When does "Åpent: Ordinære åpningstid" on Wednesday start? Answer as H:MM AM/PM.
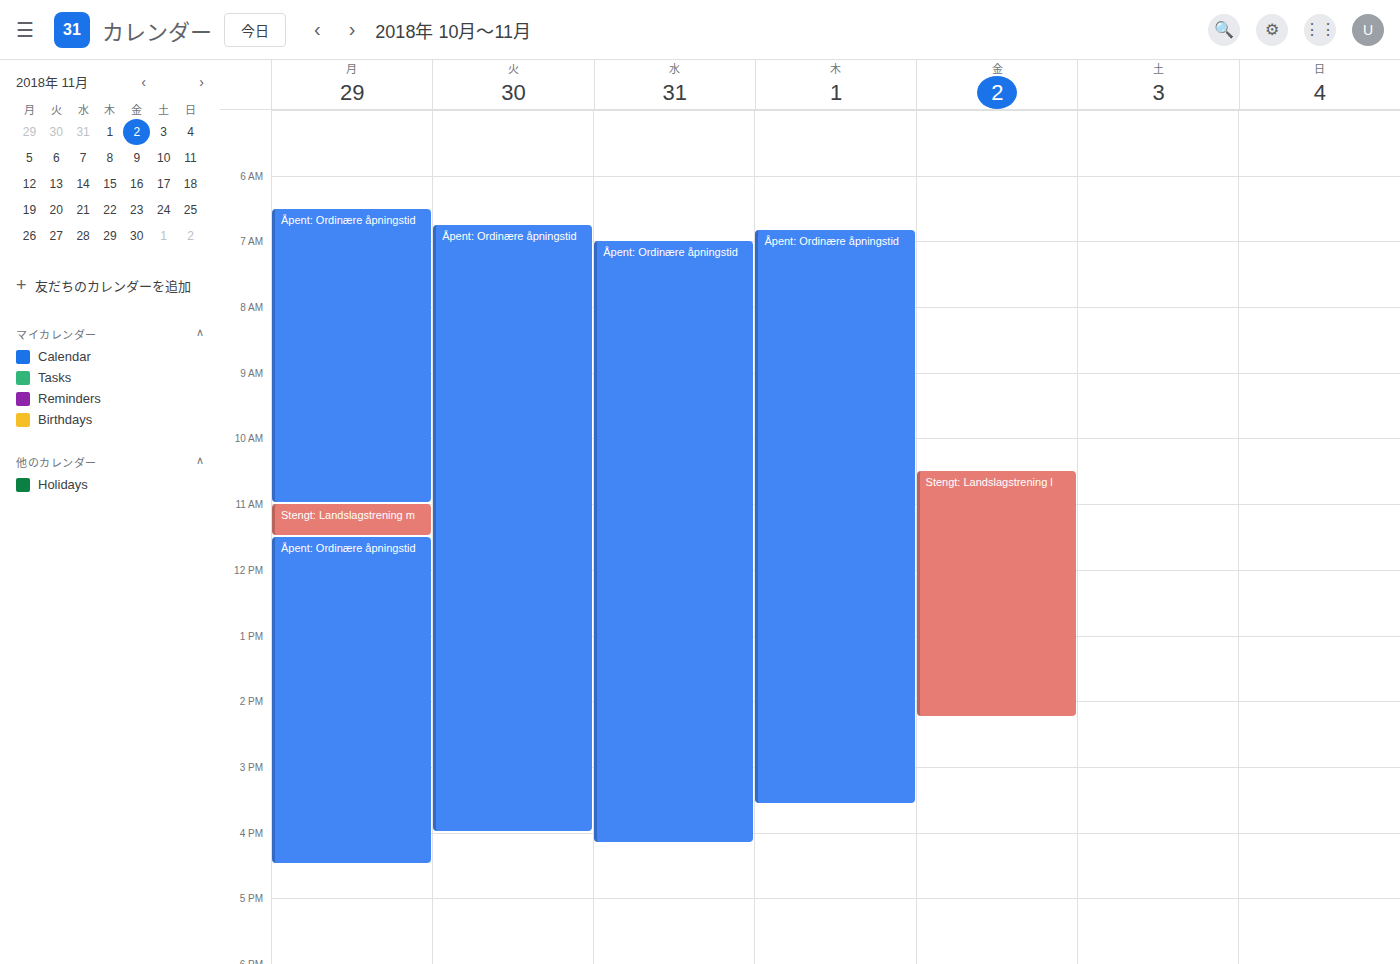
7:00 AM